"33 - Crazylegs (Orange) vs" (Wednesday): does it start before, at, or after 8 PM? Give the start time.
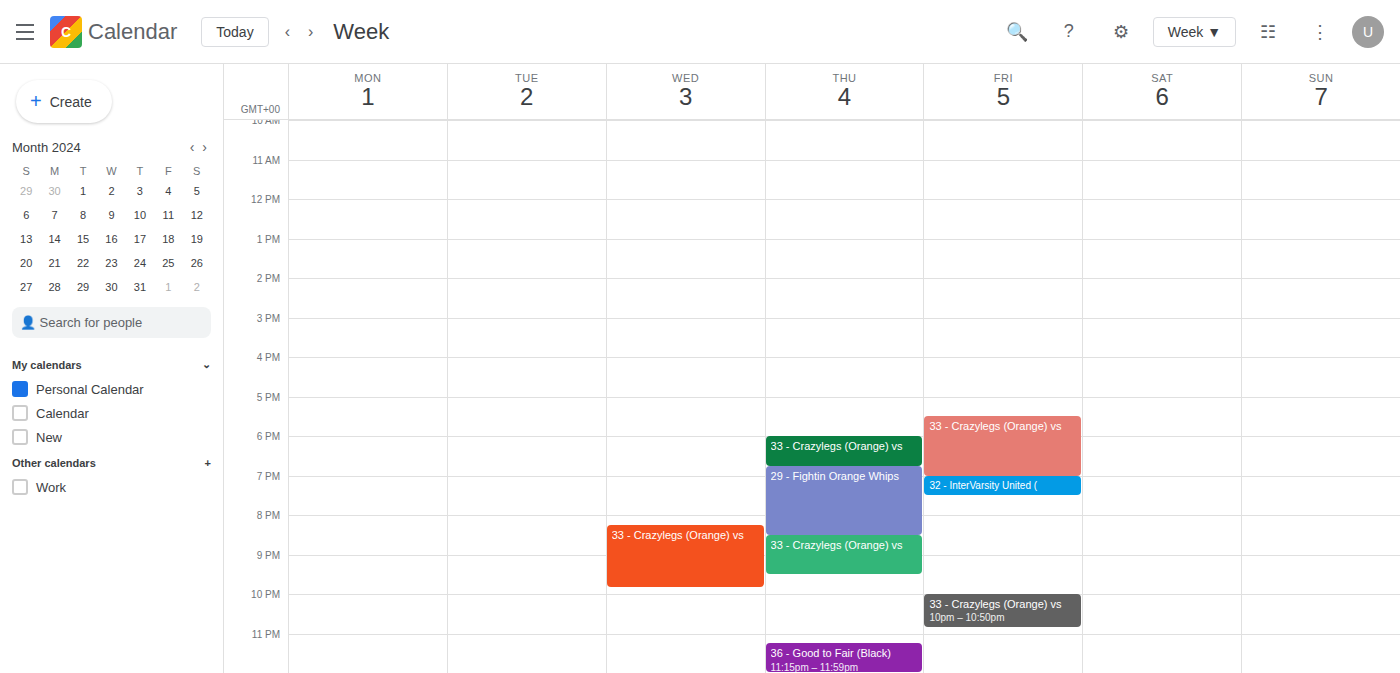
8:15 PM -- after 8 PM, 15 minutes below the 8 PM line.